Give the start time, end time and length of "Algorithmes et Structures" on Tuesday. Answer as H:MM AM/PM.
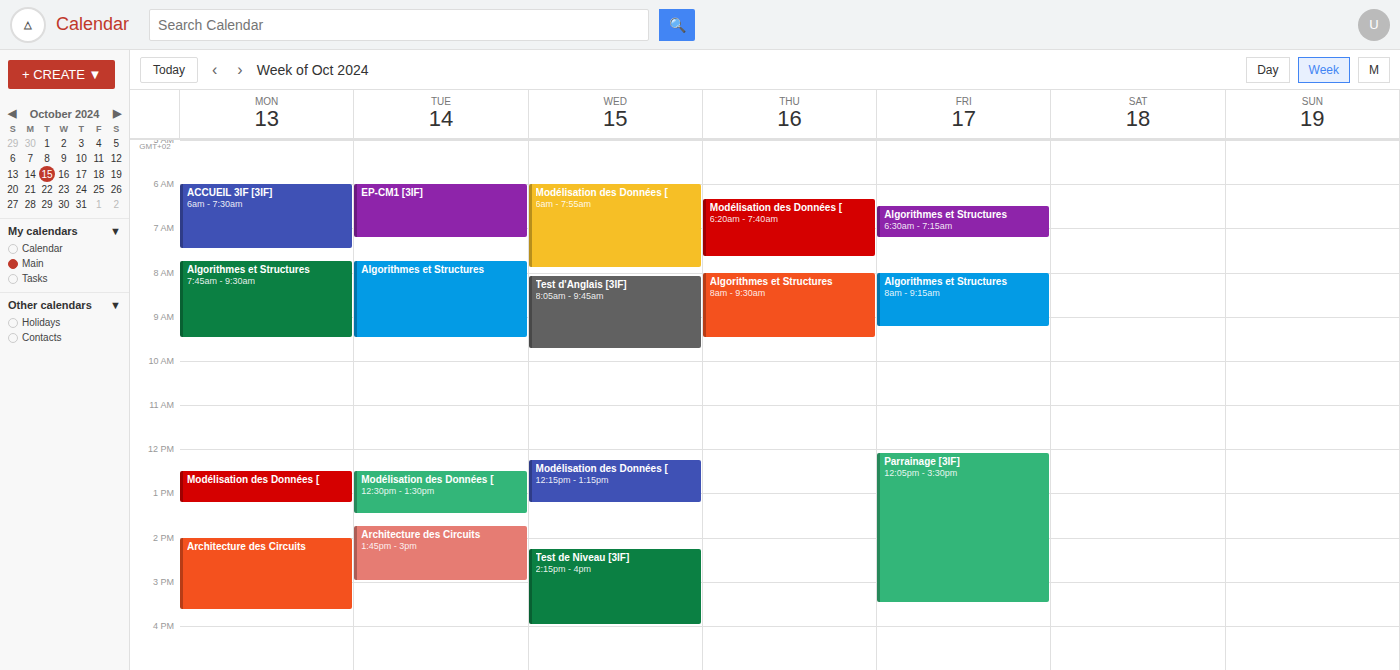
7:45 AM to 9:30 AM, 1 hour 45 minutes